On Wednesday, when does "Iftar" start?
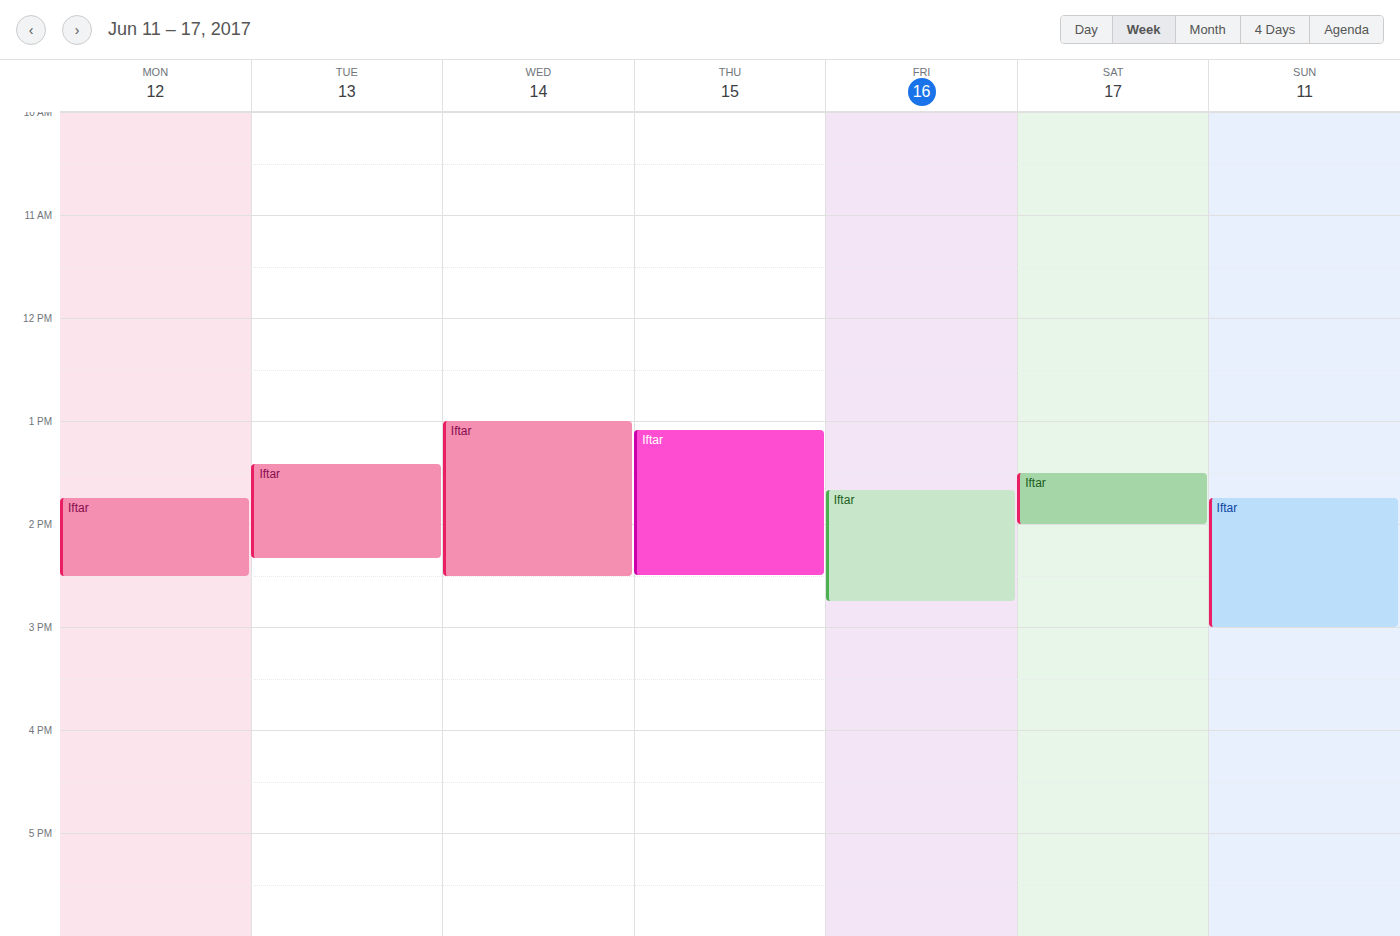
1:00 PM